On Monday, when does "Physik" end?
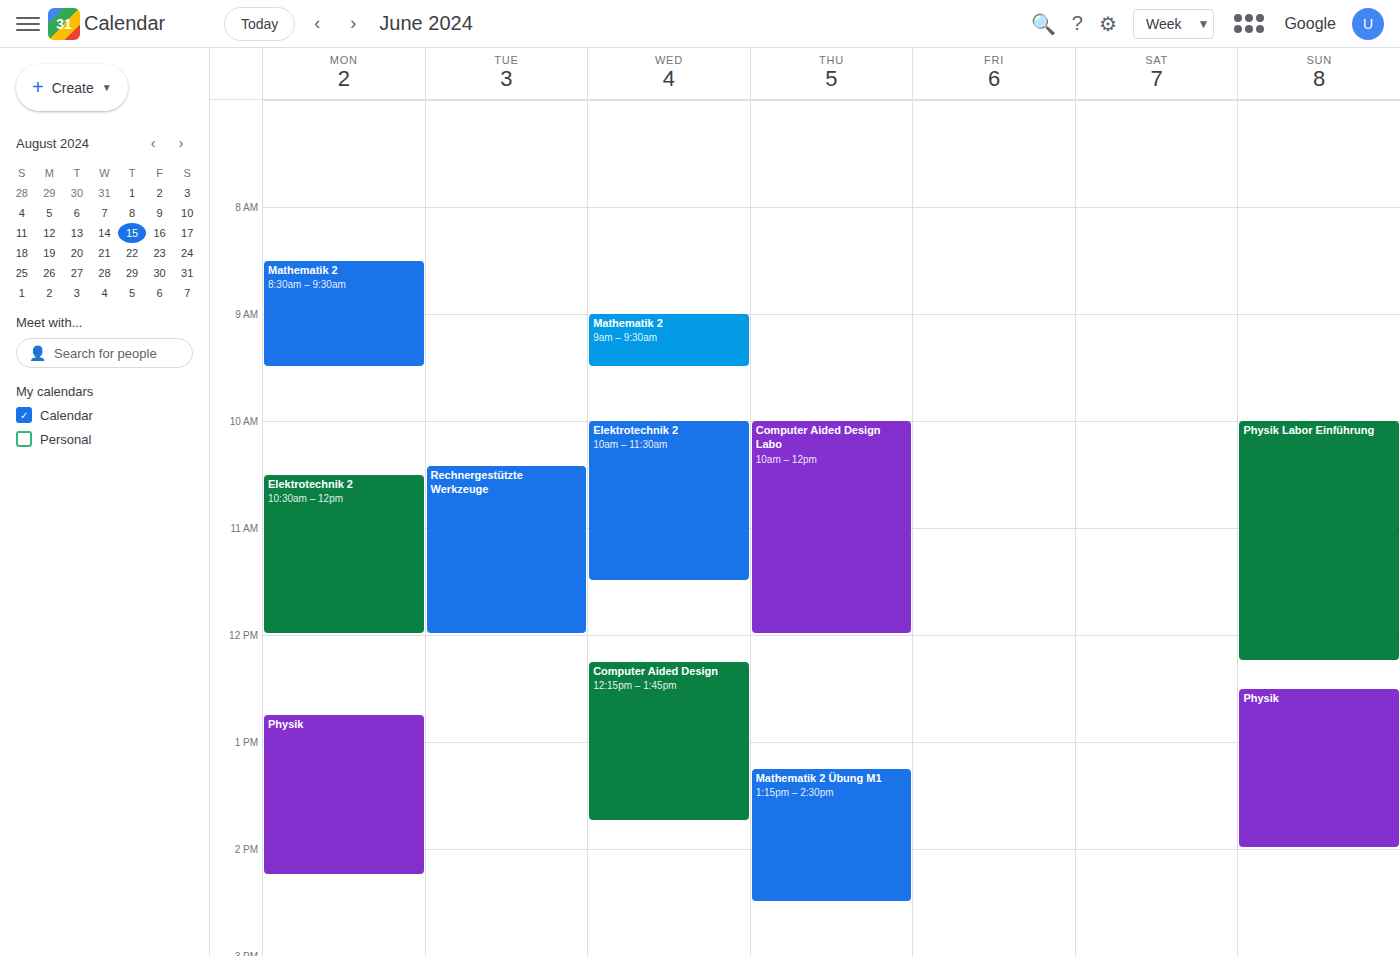
2:15 PM